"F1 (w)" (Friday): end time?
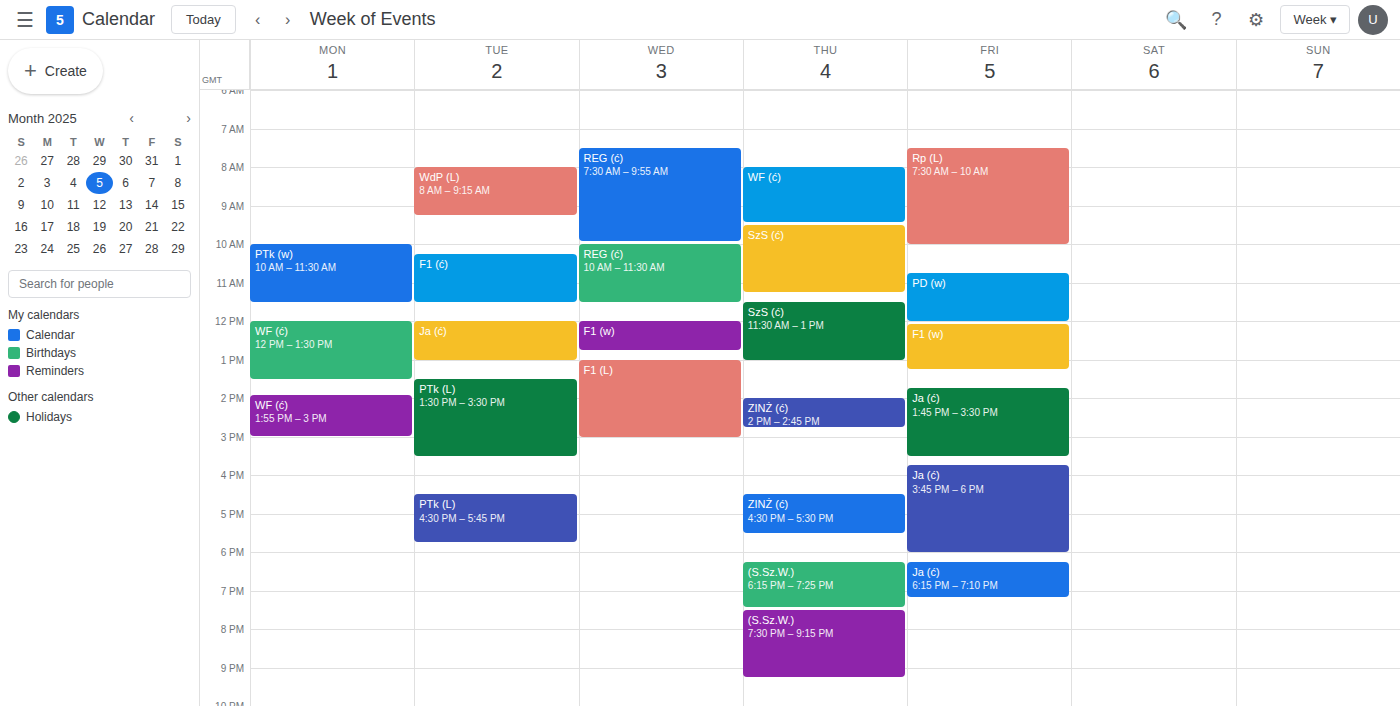
1:15 PM